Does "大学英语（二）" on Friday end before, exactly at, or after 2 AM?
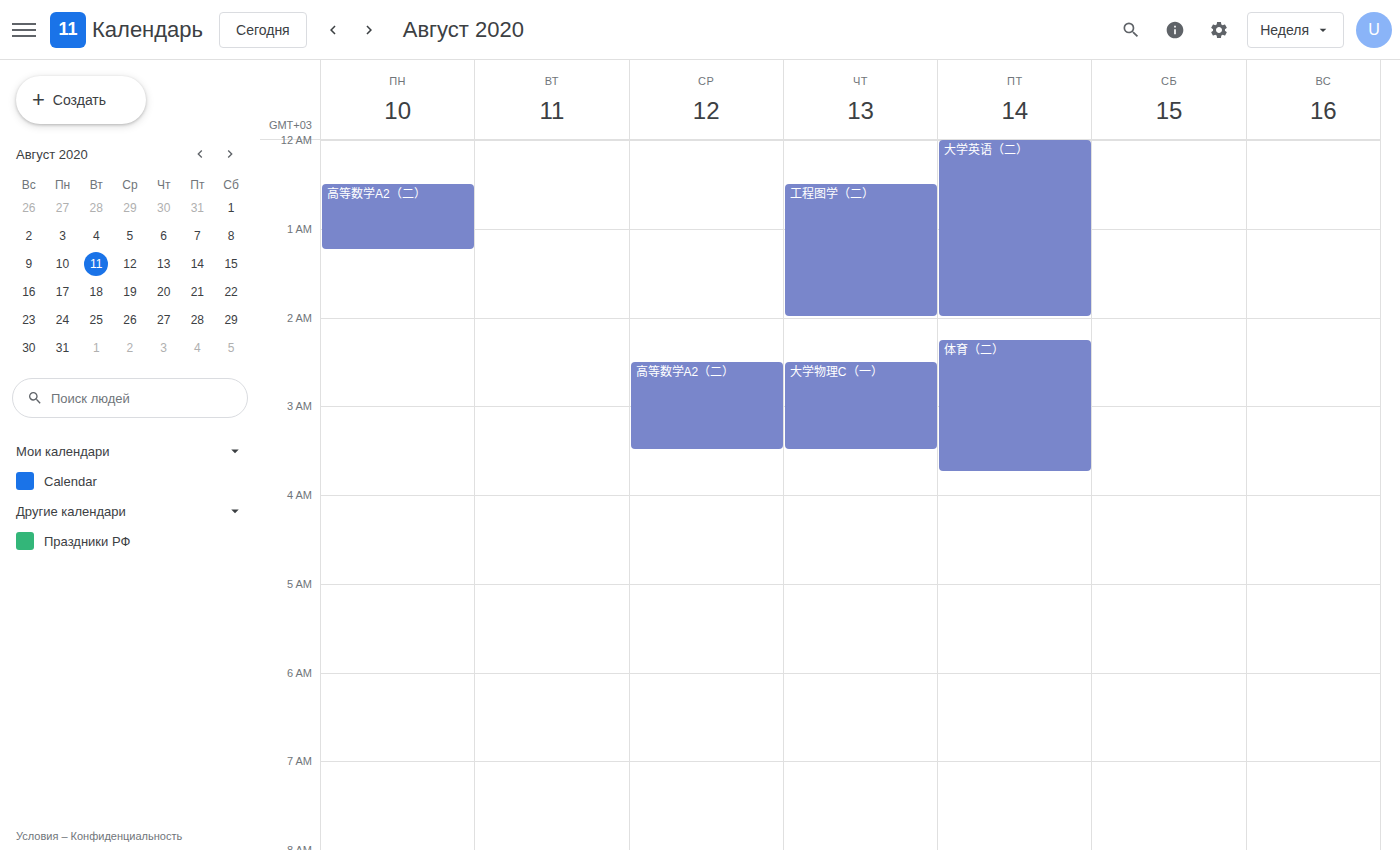
2:00 AM -- exactly at 2 AM, on the 2 AM line.